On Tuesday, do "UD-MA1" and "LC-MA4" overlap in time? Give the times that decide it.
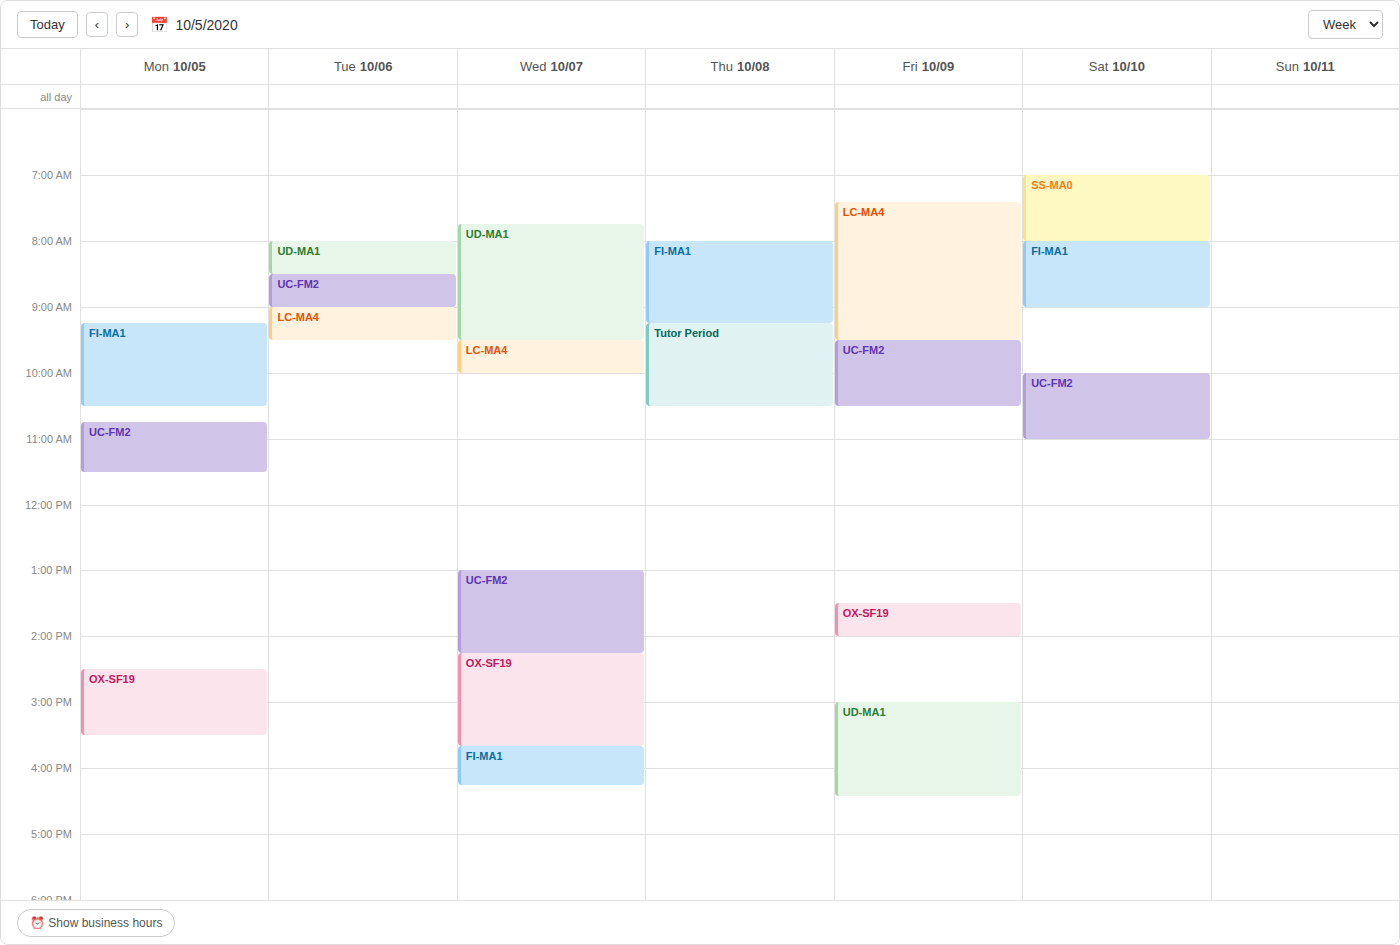
"UD-MA1" ends at 8:30 AM and "LC-MA4" starts at 9:00 AM -- no overlap.